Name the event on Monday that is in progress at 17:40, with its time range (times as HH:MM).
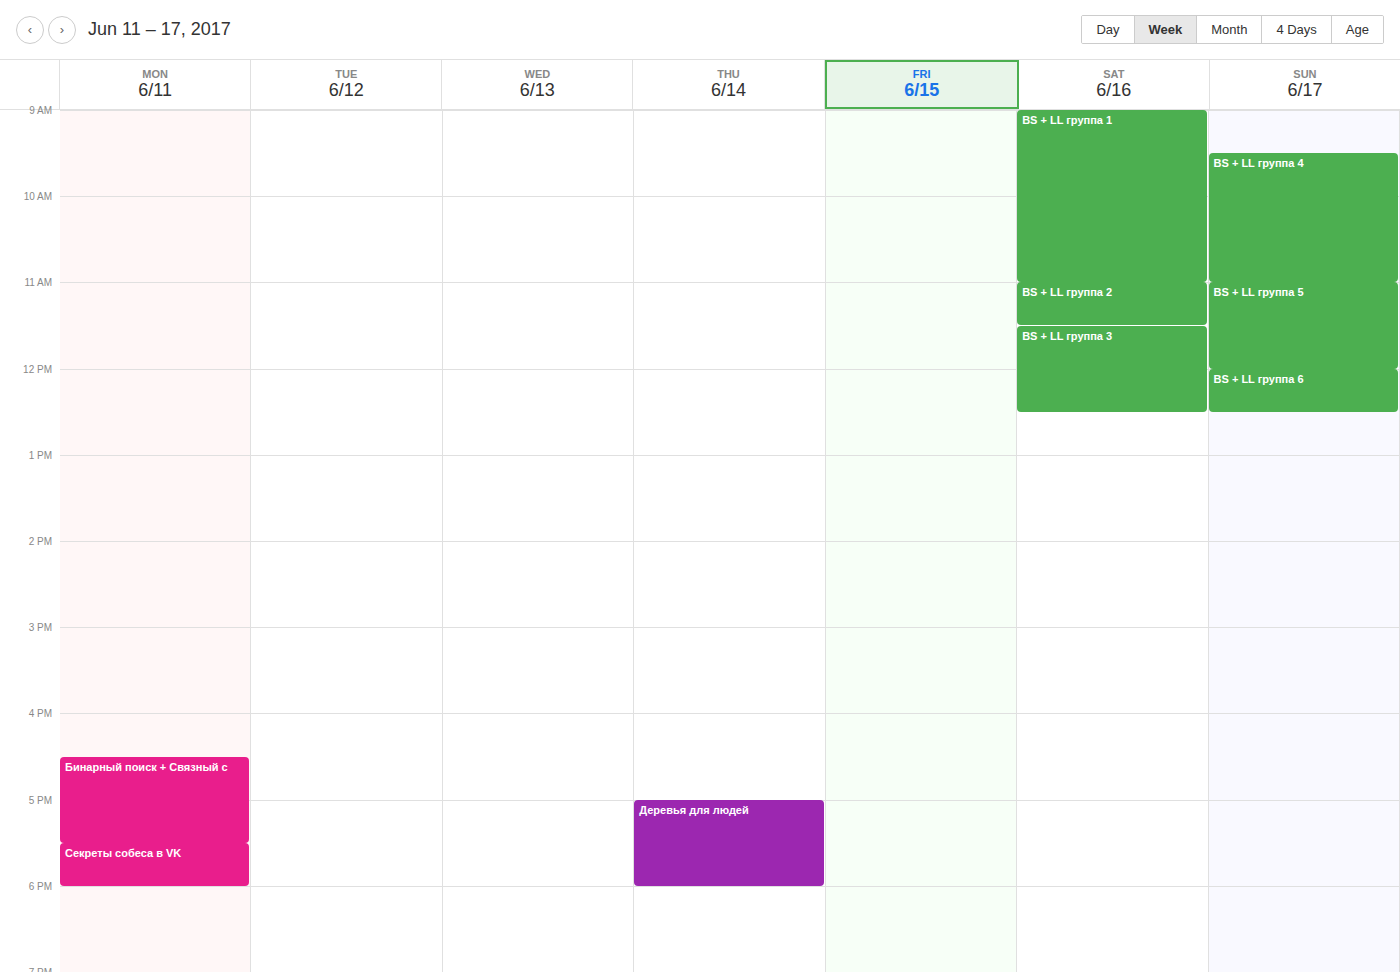
"Секреты собеса в VK", 17:30 to 18:00